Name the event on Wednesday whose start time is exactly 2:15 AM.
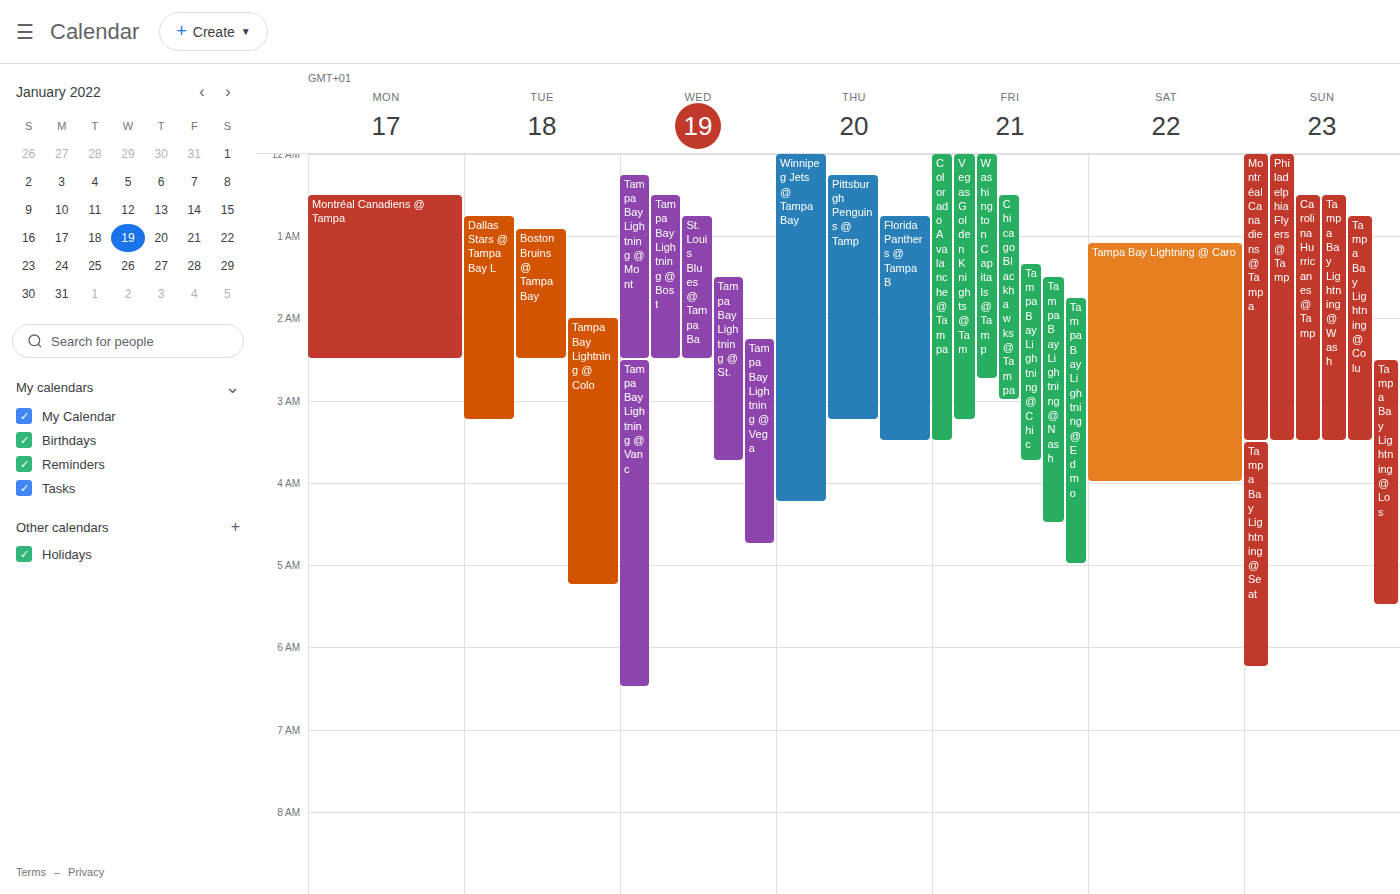
"Tampa Bay Lightning @ Vega"